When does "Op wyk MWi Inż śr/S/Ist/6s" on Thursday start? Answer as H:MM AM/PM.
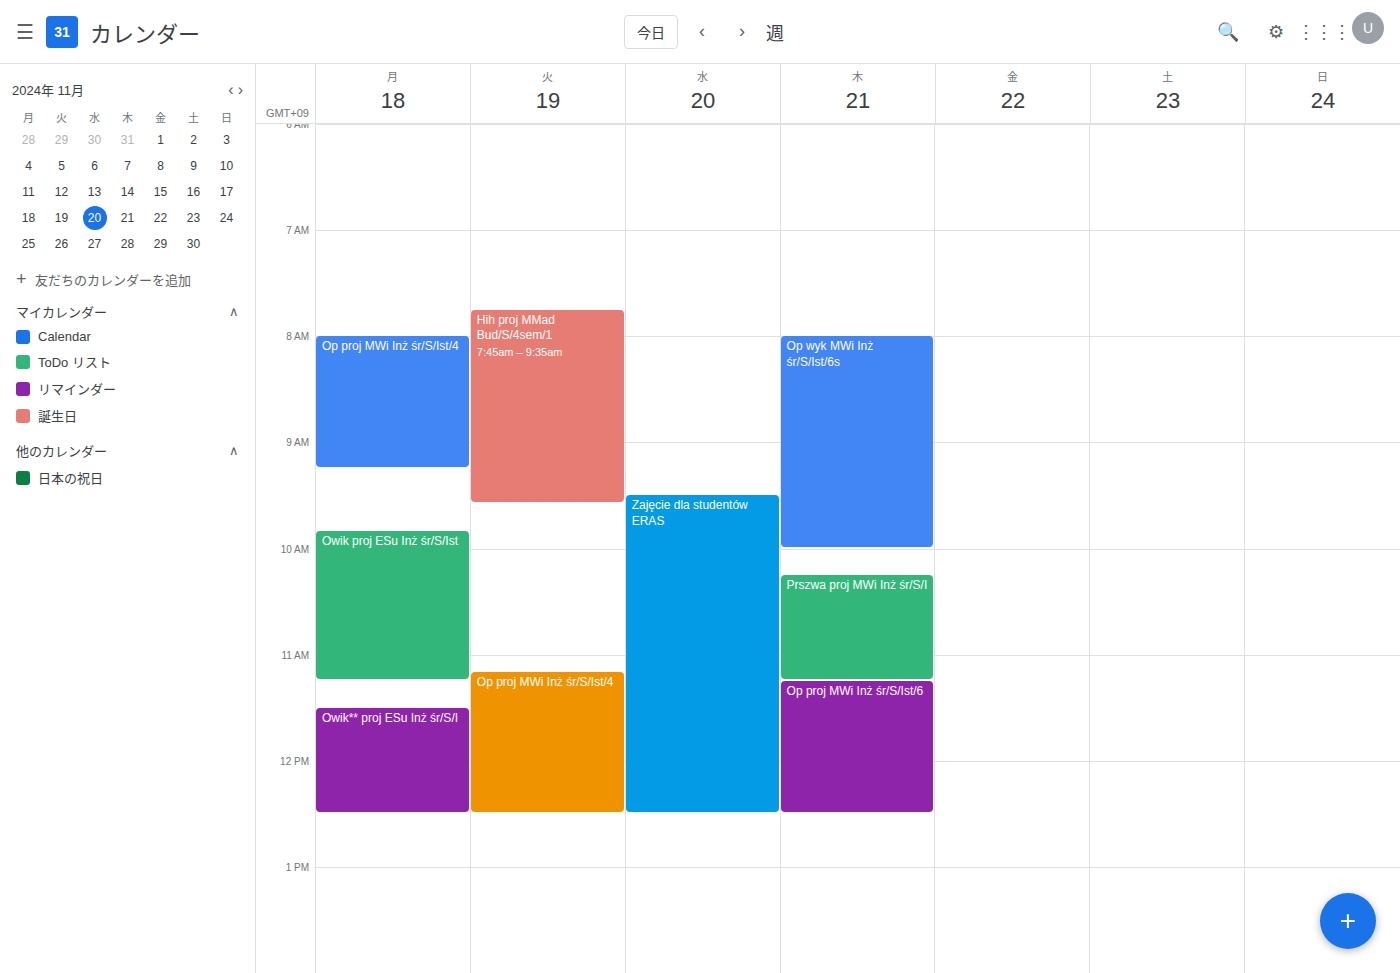
8:00 AM